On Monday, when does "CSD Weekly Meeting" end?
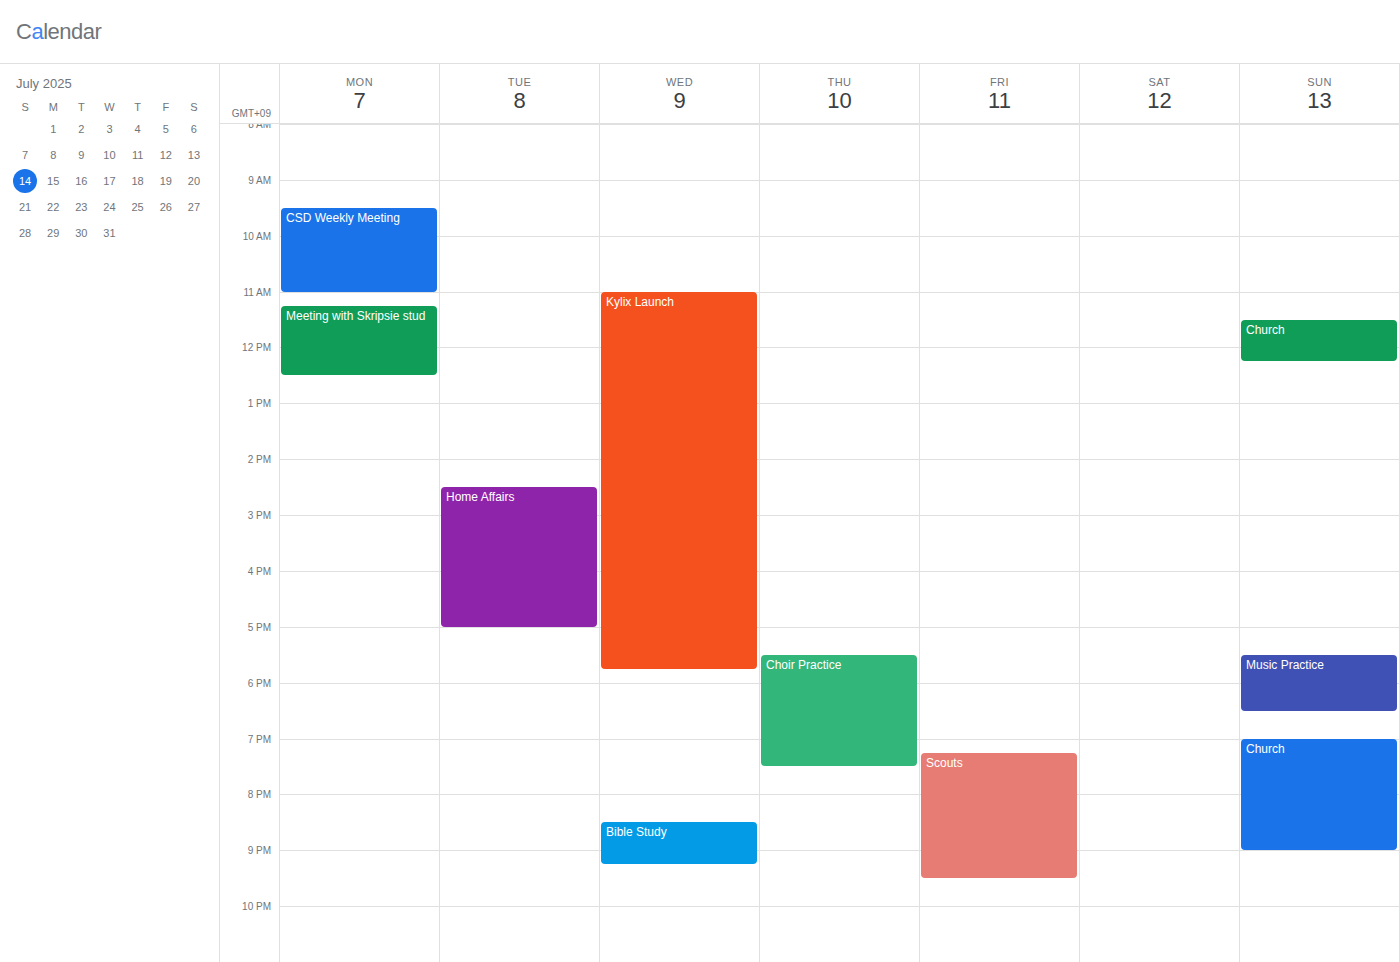
11:00 AM